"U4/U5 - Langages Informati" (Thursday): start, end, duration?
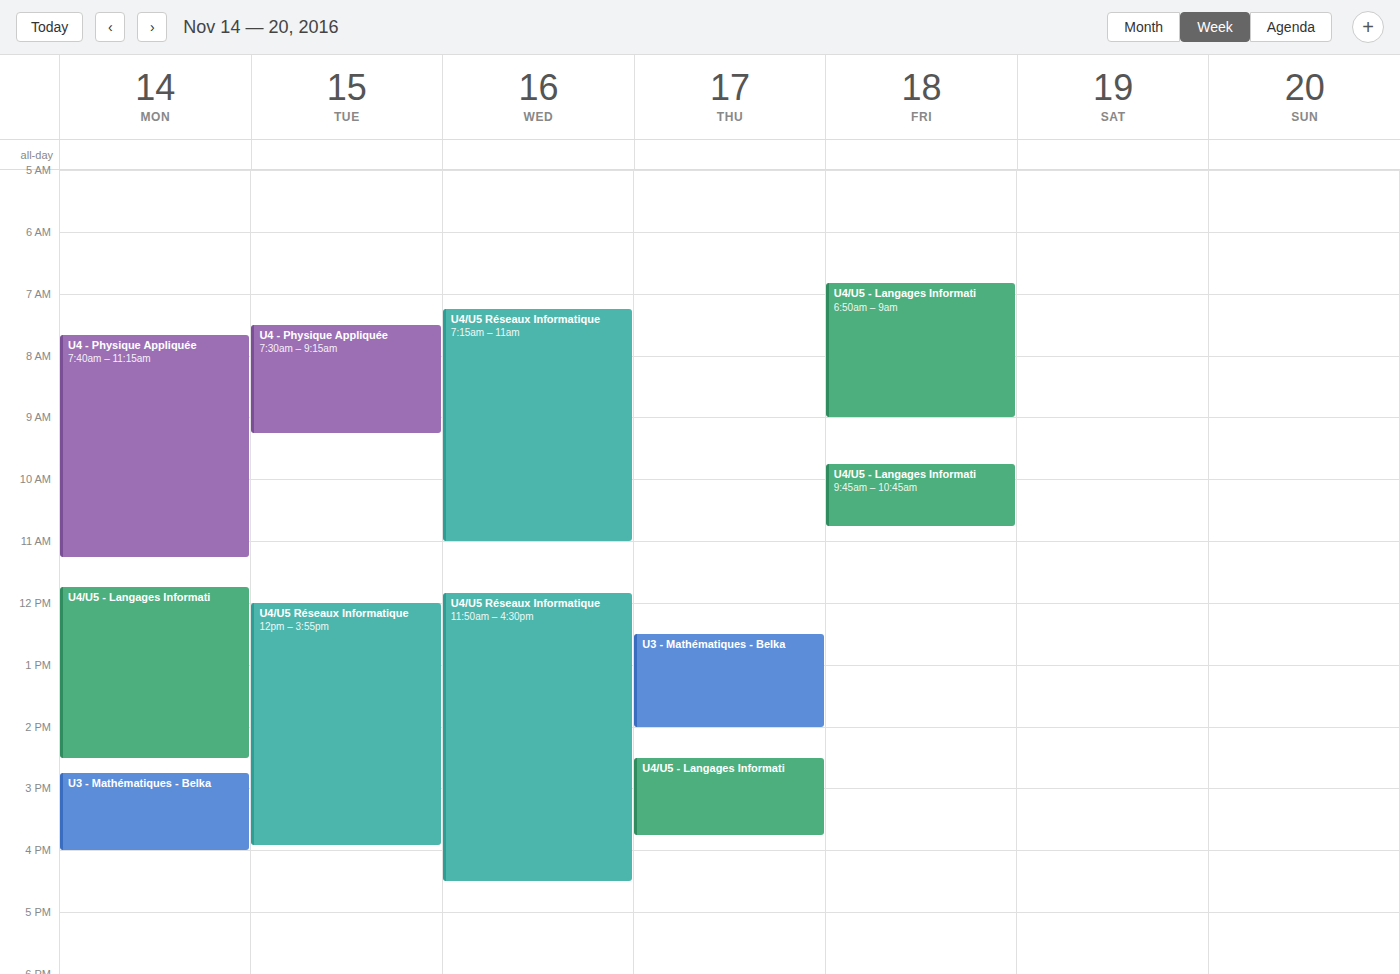
14:30 to 15:45, 1 hour 15 minutes